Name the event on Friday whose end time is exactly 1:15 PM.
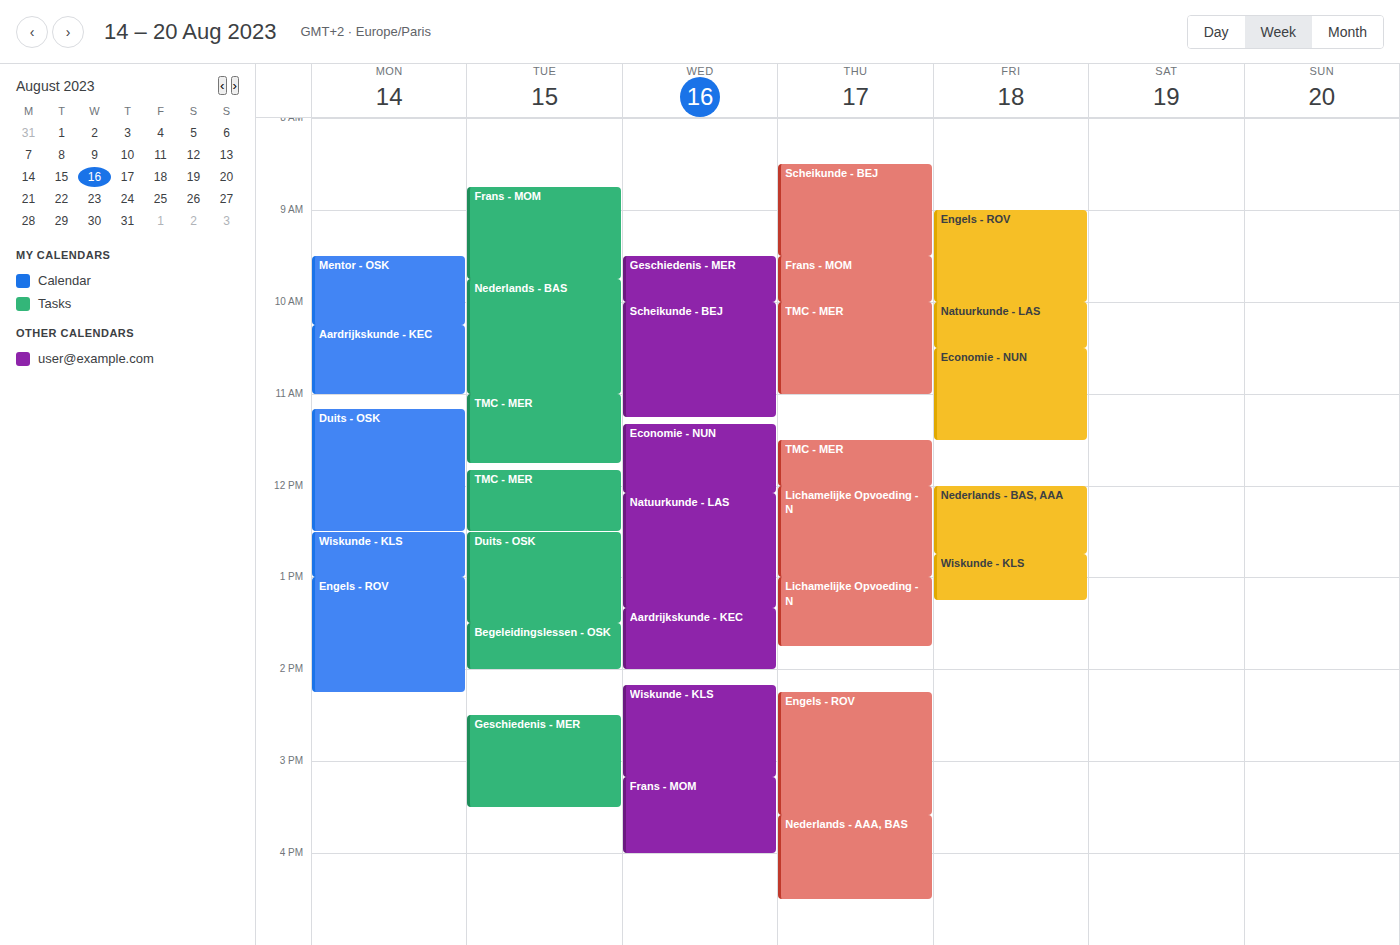
"Wiskunde - KLS"